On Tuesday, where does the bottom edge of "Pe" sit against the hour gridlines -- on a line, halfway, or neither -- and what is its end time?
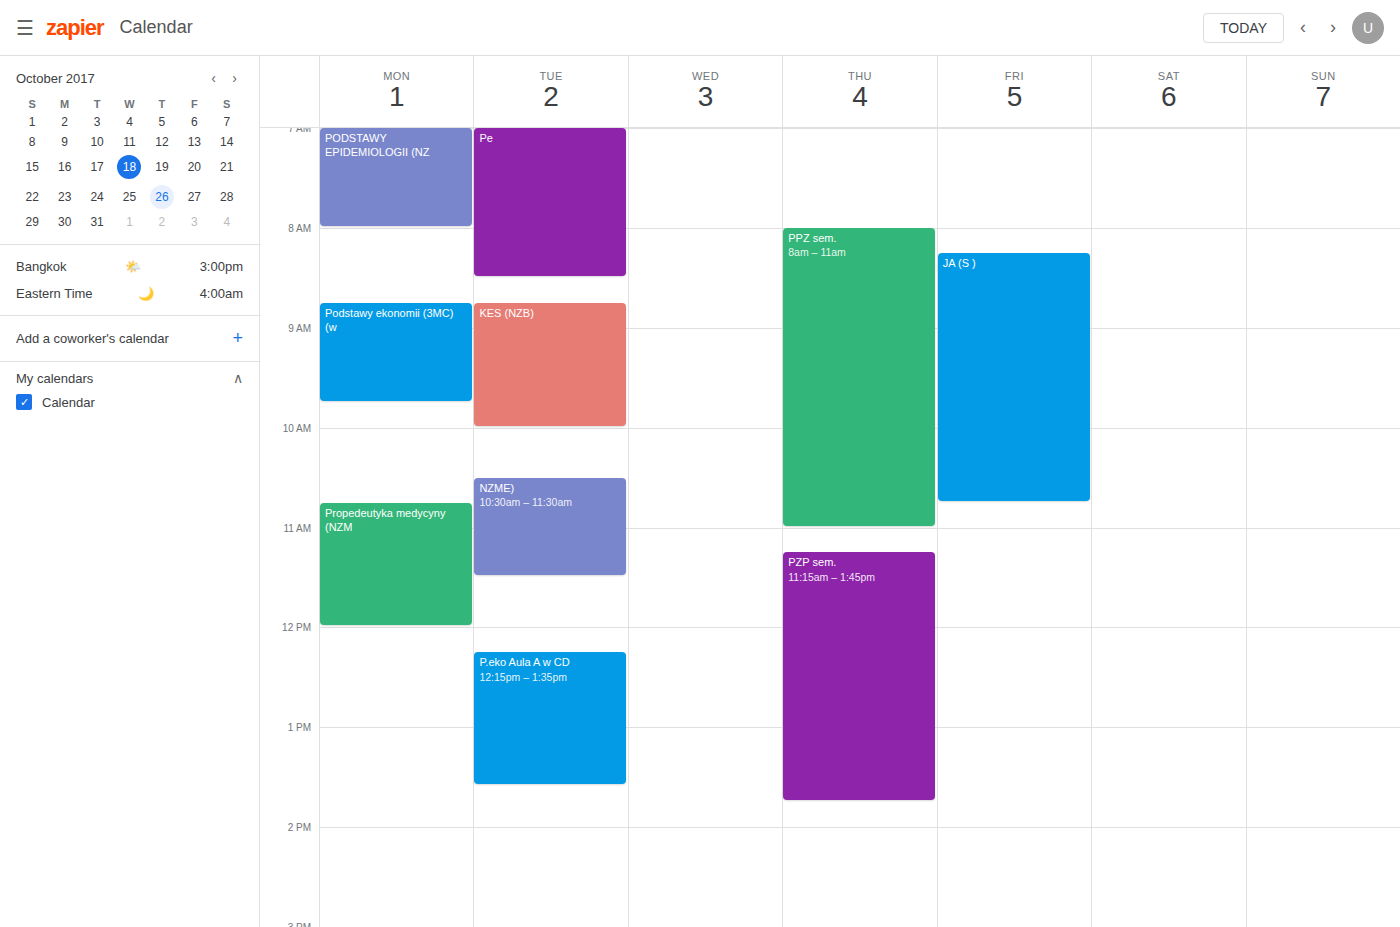
8:30 AM -- halfway between the 8 AM and 9 AM lines.